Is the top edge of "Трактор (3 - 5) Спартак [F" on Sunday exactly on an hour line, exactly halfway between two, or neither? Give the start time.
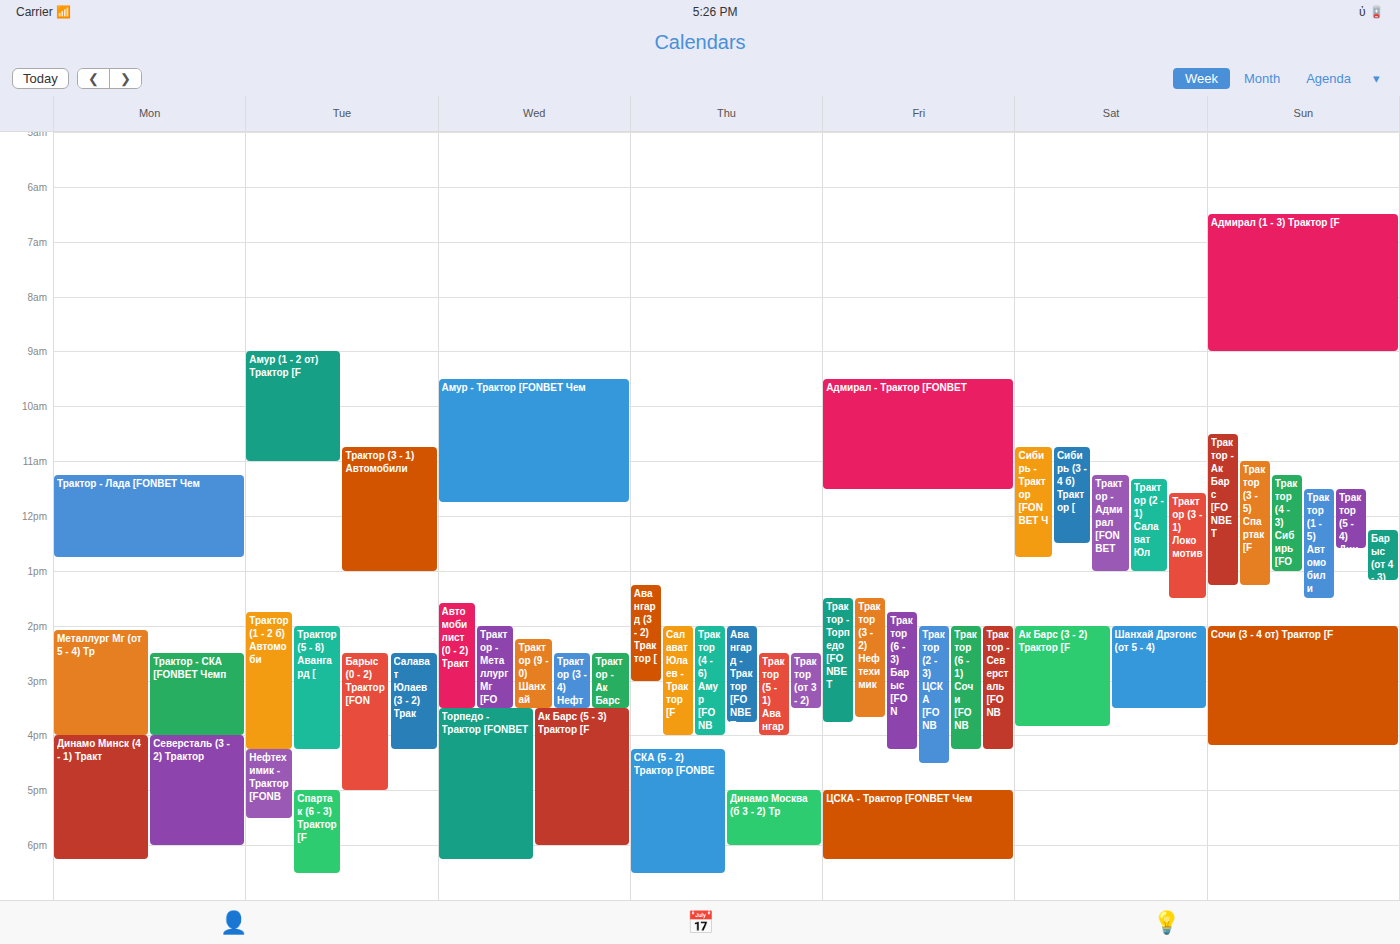
11:00 AM -- exactly on the 11 AM line.